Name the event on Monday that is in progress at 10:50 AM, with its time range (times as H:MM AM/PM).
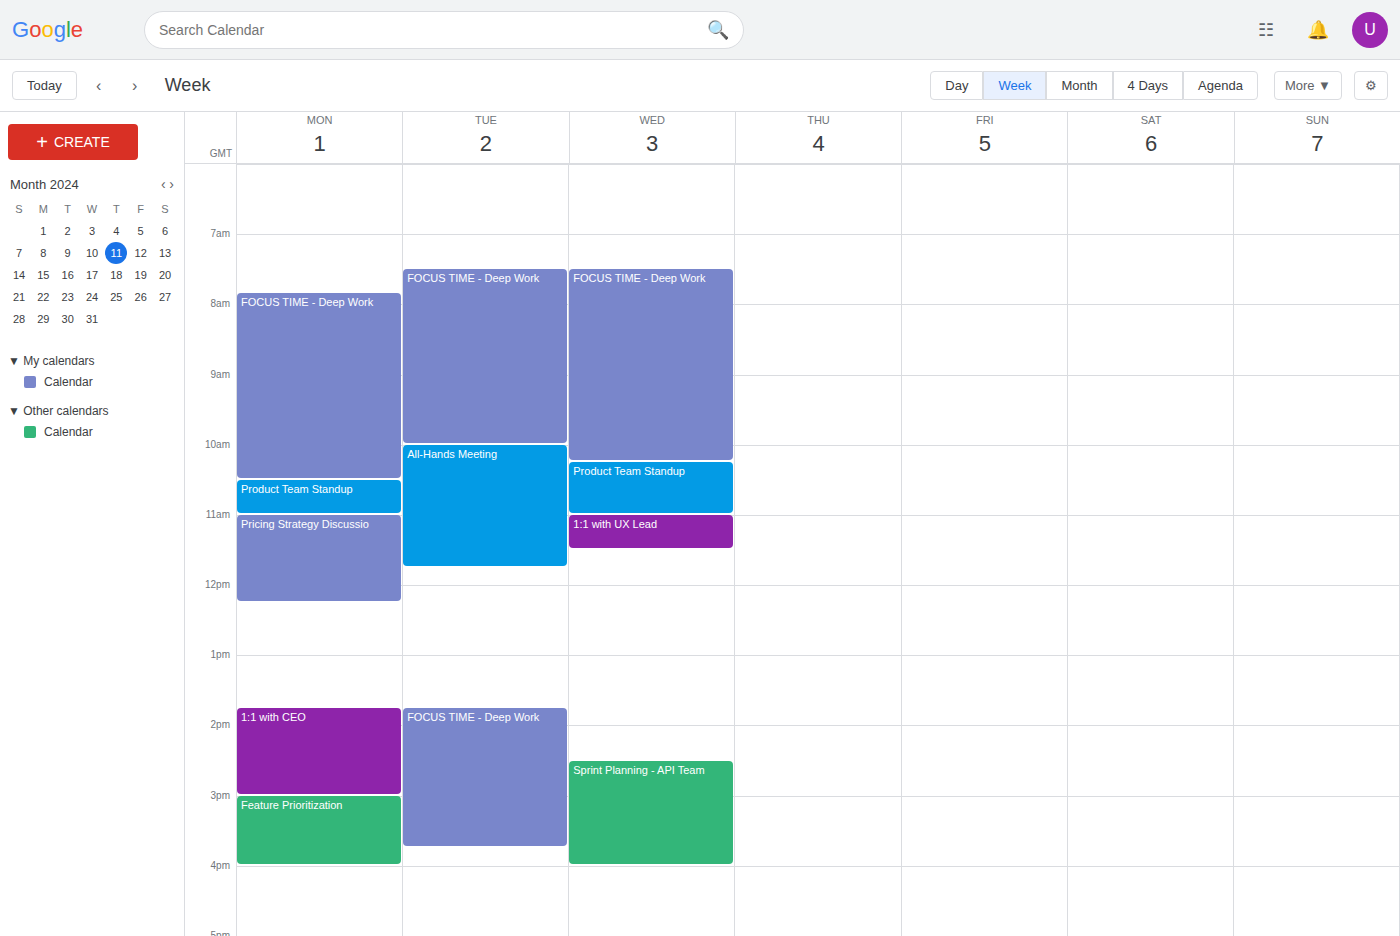
"Product Team Standup", 10:30 AM to 11:00 AM